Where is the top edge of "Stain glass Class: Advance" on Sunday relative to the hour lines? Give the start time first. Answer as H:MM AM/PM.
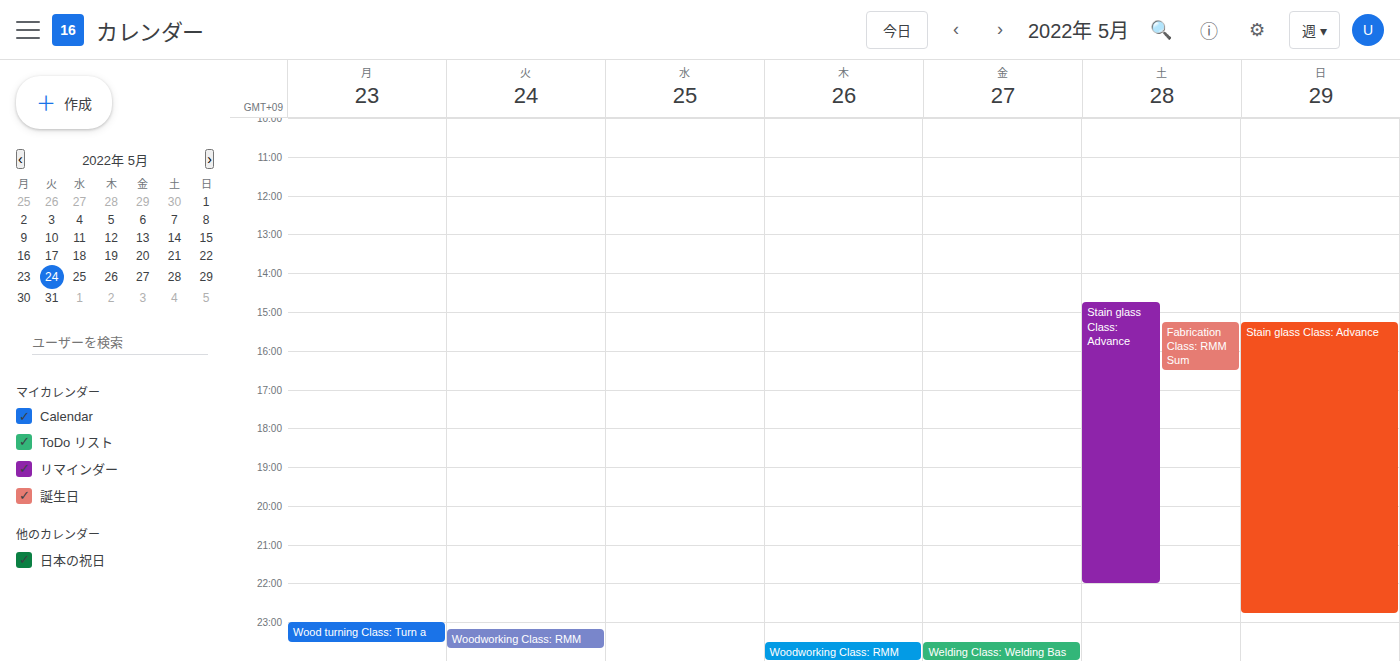
3:15 PM -- neither: a quarter of the way from the 3 PM line to the 4 PM line.